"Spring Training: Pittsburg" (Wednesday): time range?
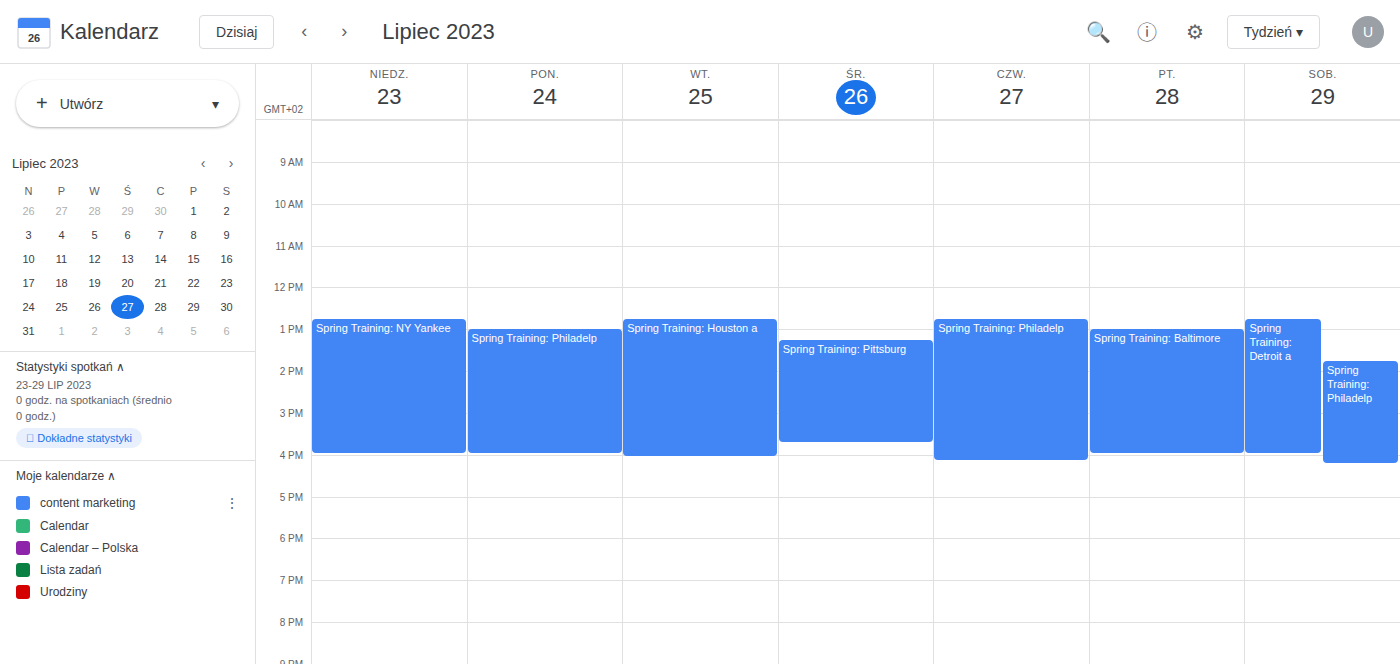
13:15 to 15:45